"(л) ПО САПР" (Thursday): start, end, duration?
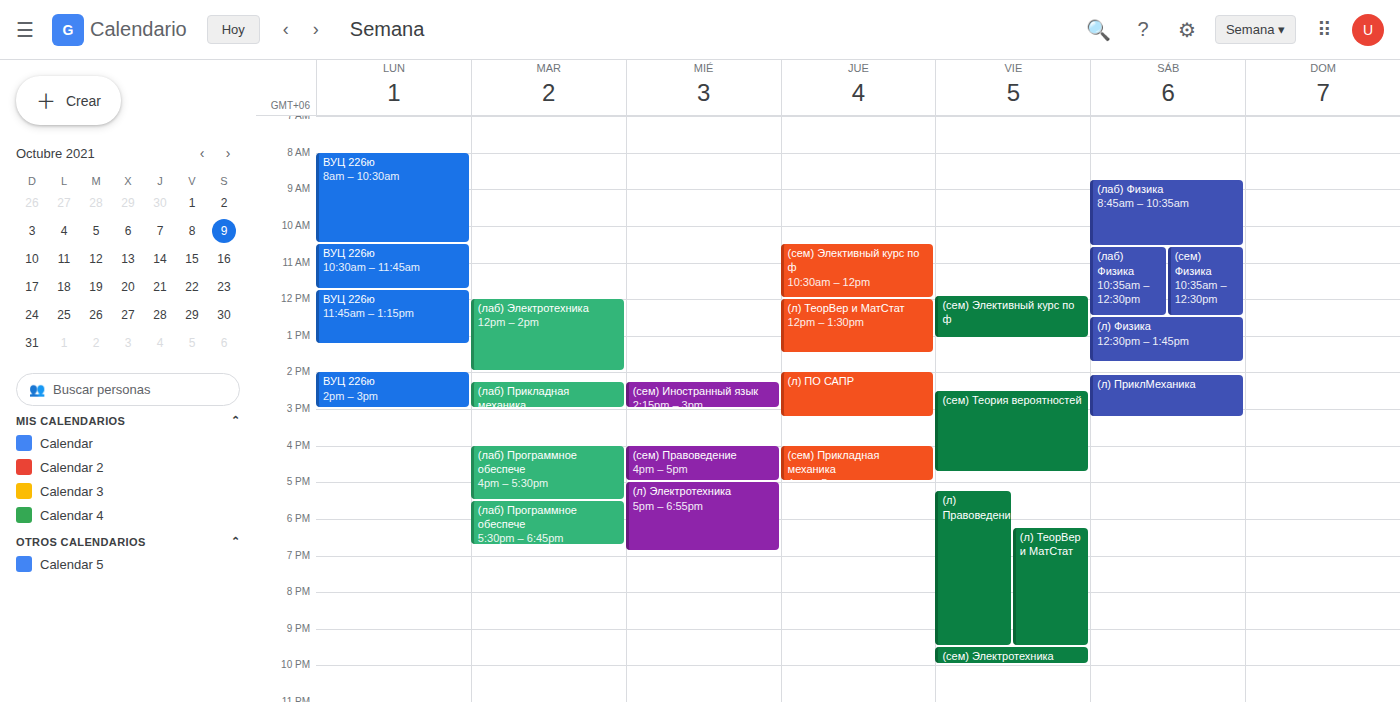
2:00 PM to 3:15 PM, 1 hour 15 minutes